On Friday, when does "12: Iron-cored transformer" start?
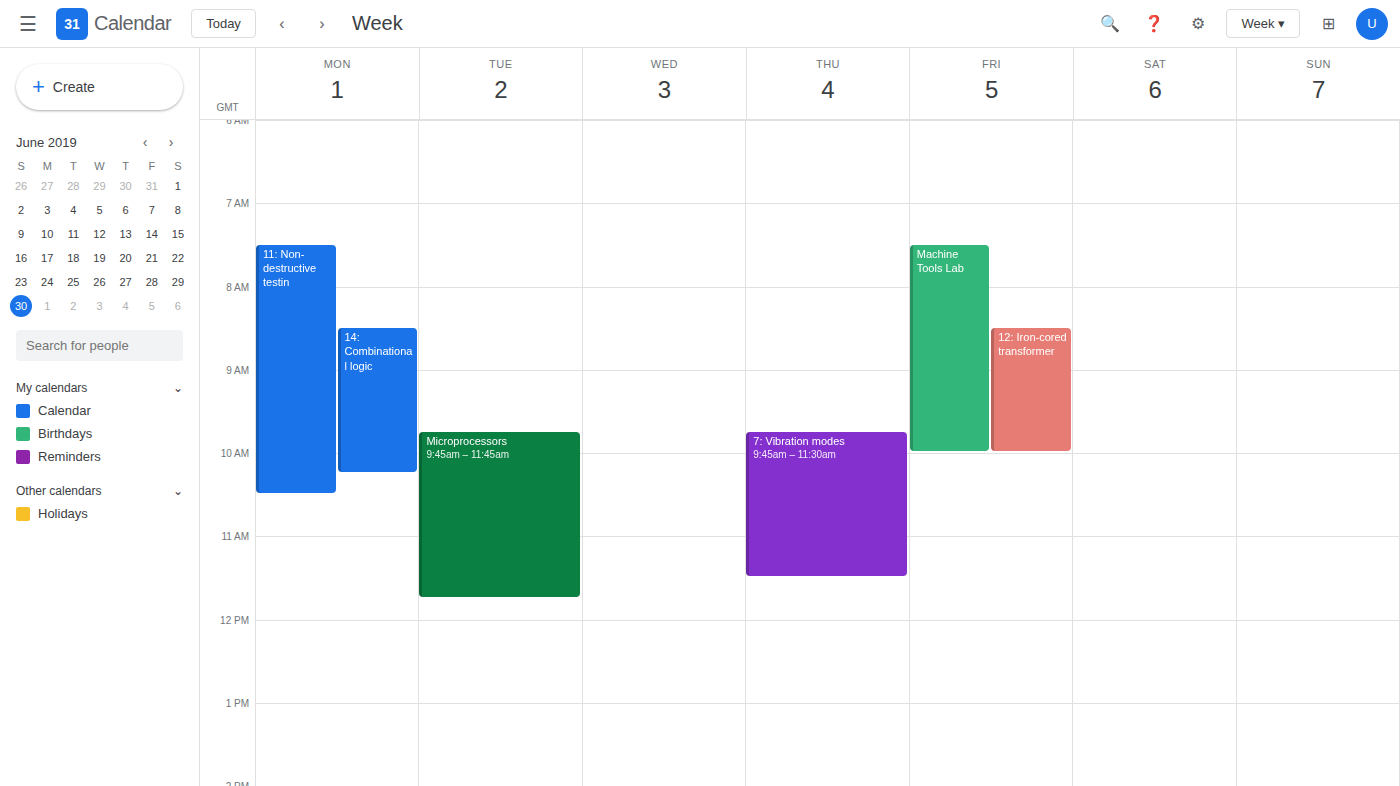
8:30 AM